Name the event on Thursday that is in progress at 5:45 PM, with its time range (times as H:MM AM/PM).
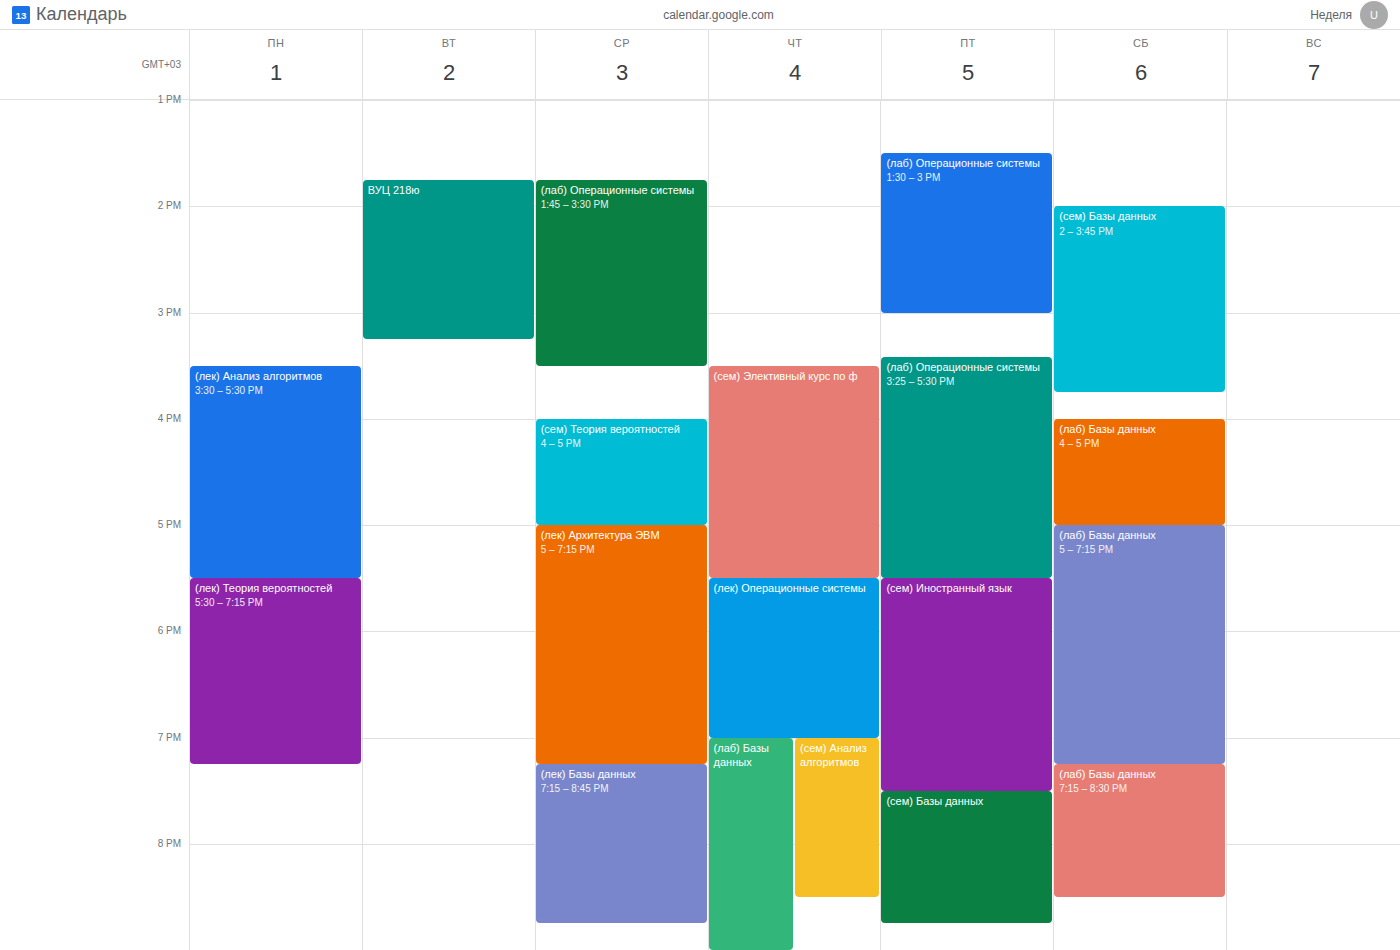
"(лек) Операционные системы", 5:30 PM to 7:00 PM